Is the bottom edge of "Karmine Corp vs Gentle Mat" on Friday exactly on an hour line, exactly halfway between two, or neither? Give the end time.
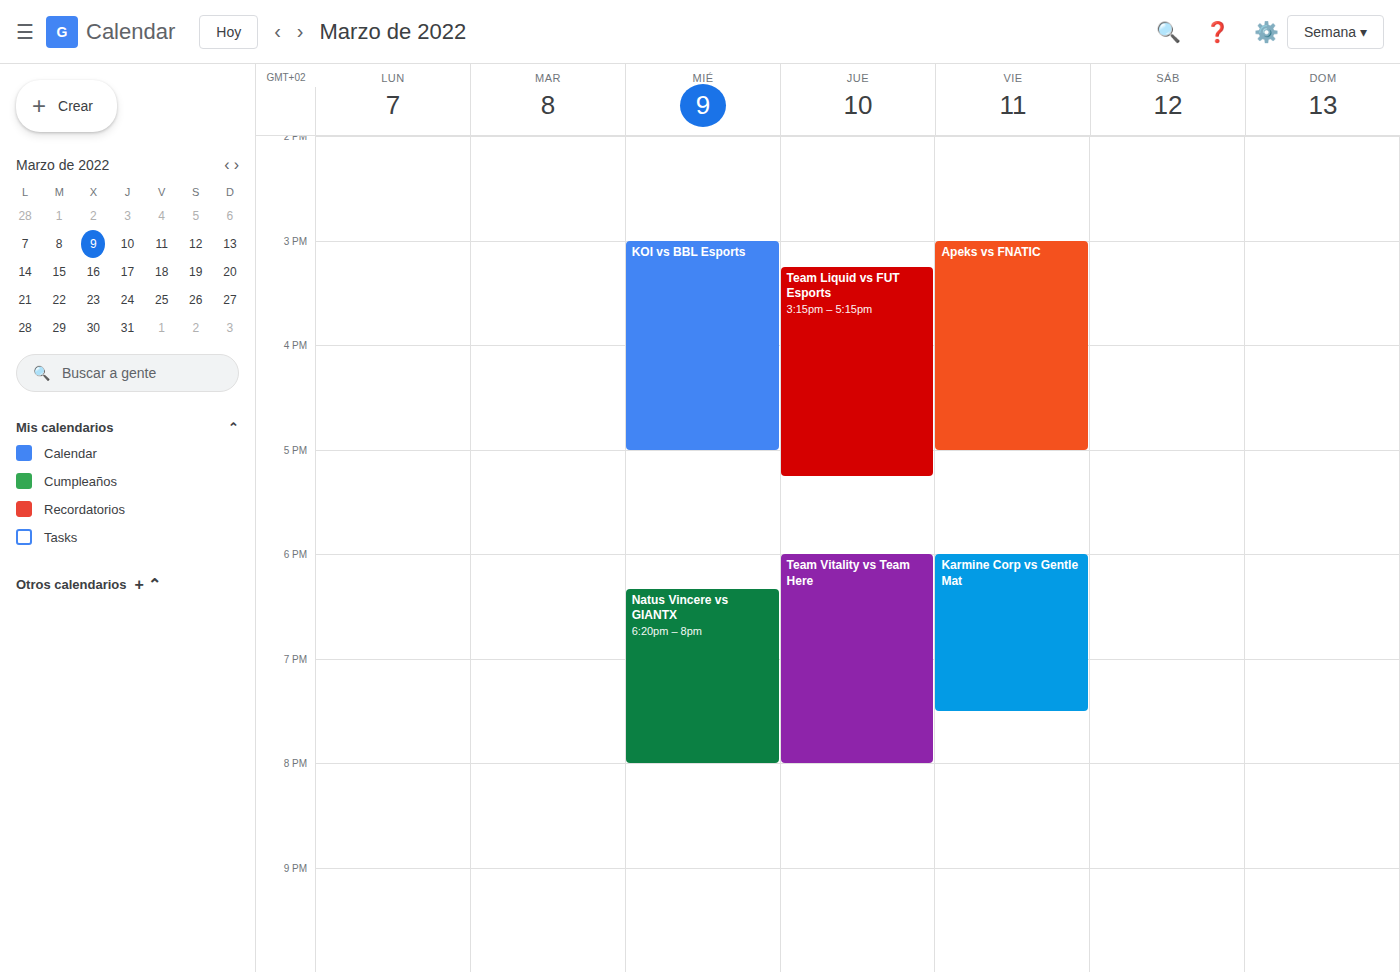
7:30 PM -- halfway between the 7 PM and 8 PM lines.